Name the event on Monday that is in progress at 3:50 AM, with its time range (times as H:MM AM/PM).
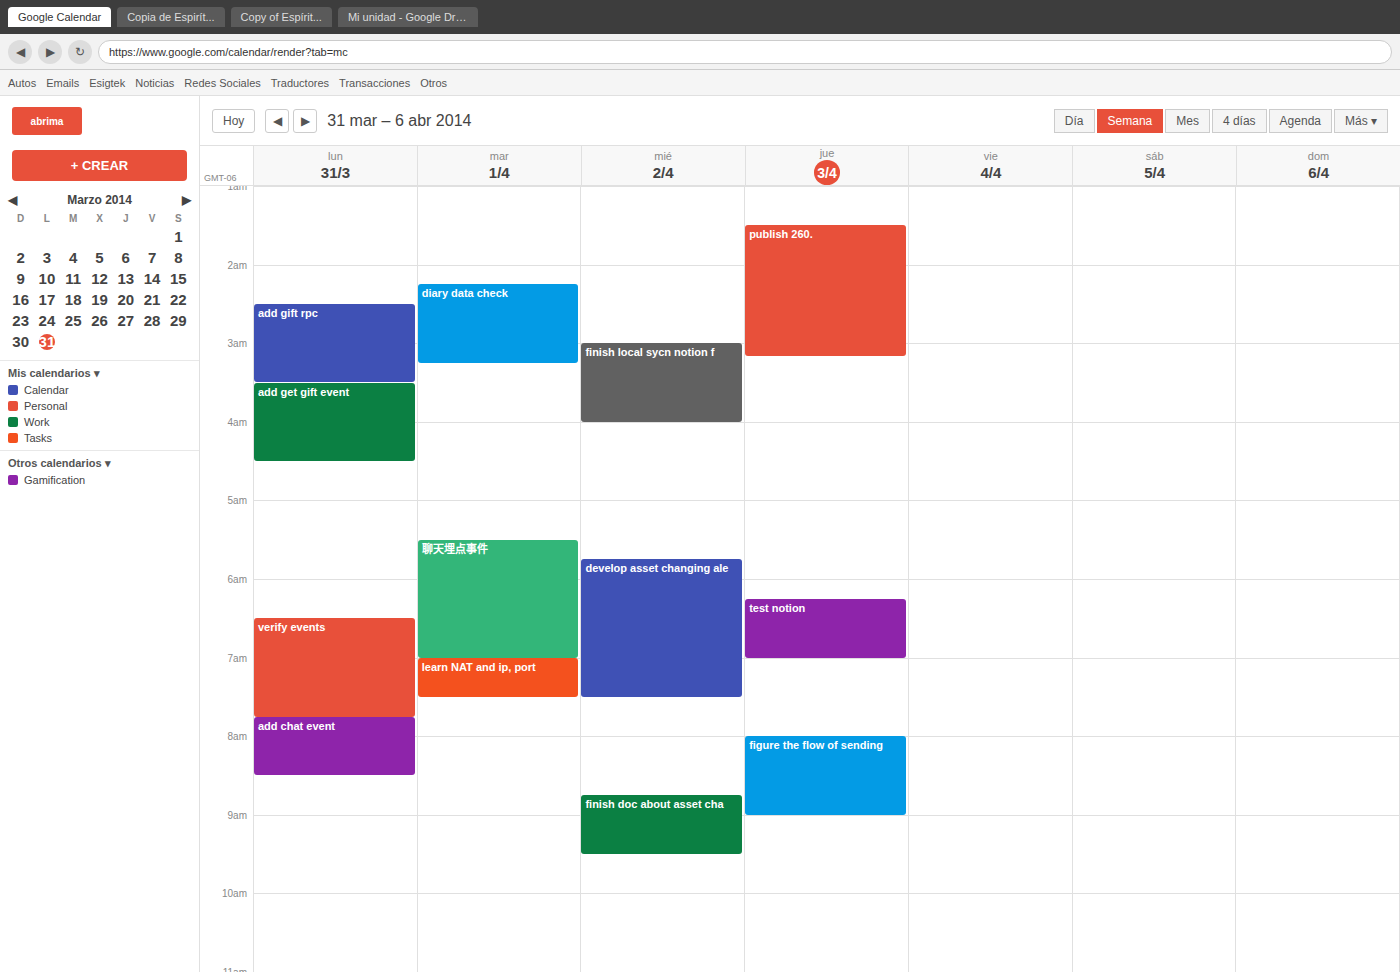
"add get gift event", 3:30 AM to 4:30 AM